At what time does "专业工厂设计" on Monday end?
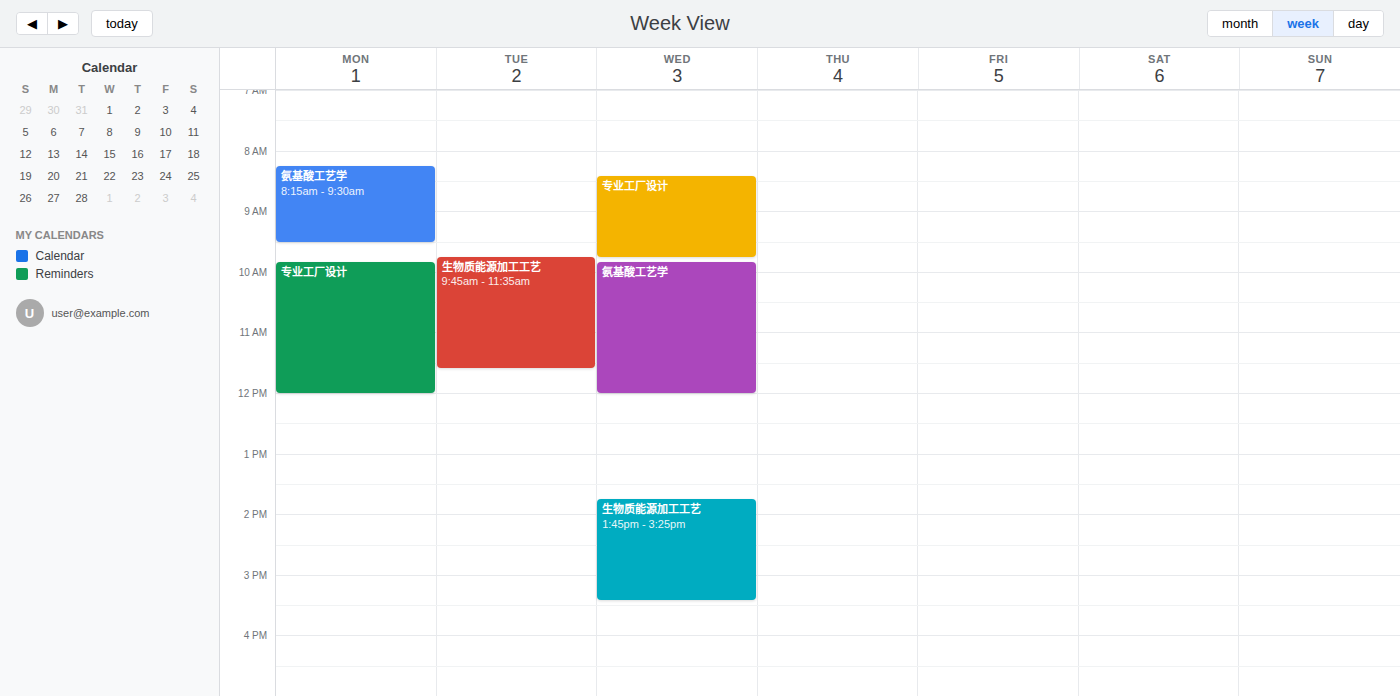
12:00 PM